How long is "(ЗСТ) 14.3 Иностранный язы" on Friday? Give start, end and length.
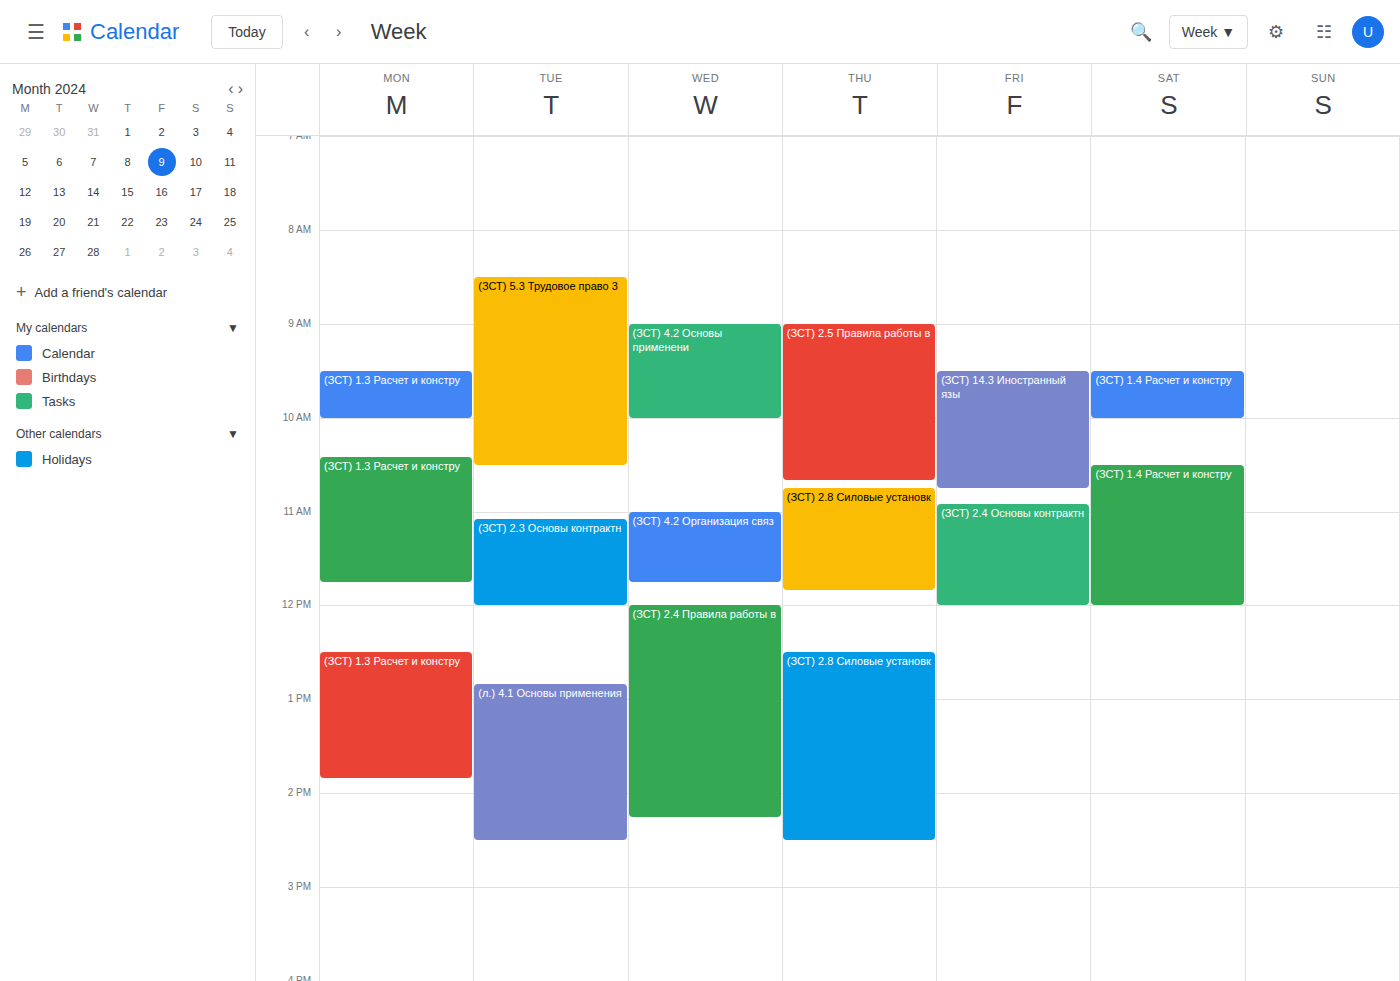
9:30 AM to 10:45 AM, 1 hour 15 minutes